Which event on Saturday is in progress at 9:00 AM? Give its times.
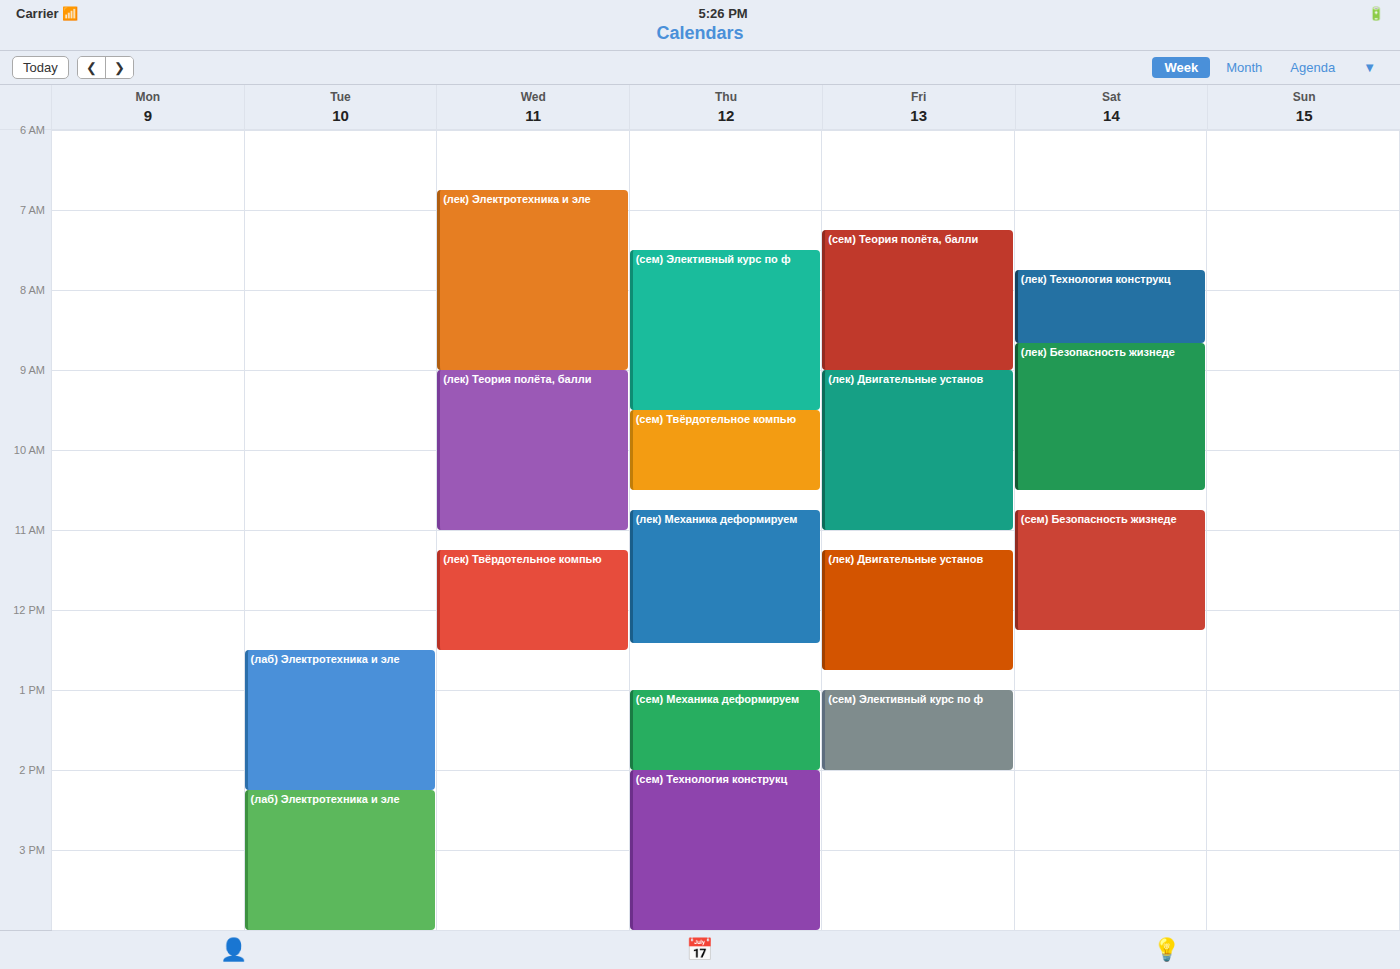
"(лек) Безопасность жизнеде", 8:40 AM to 10:30 AM